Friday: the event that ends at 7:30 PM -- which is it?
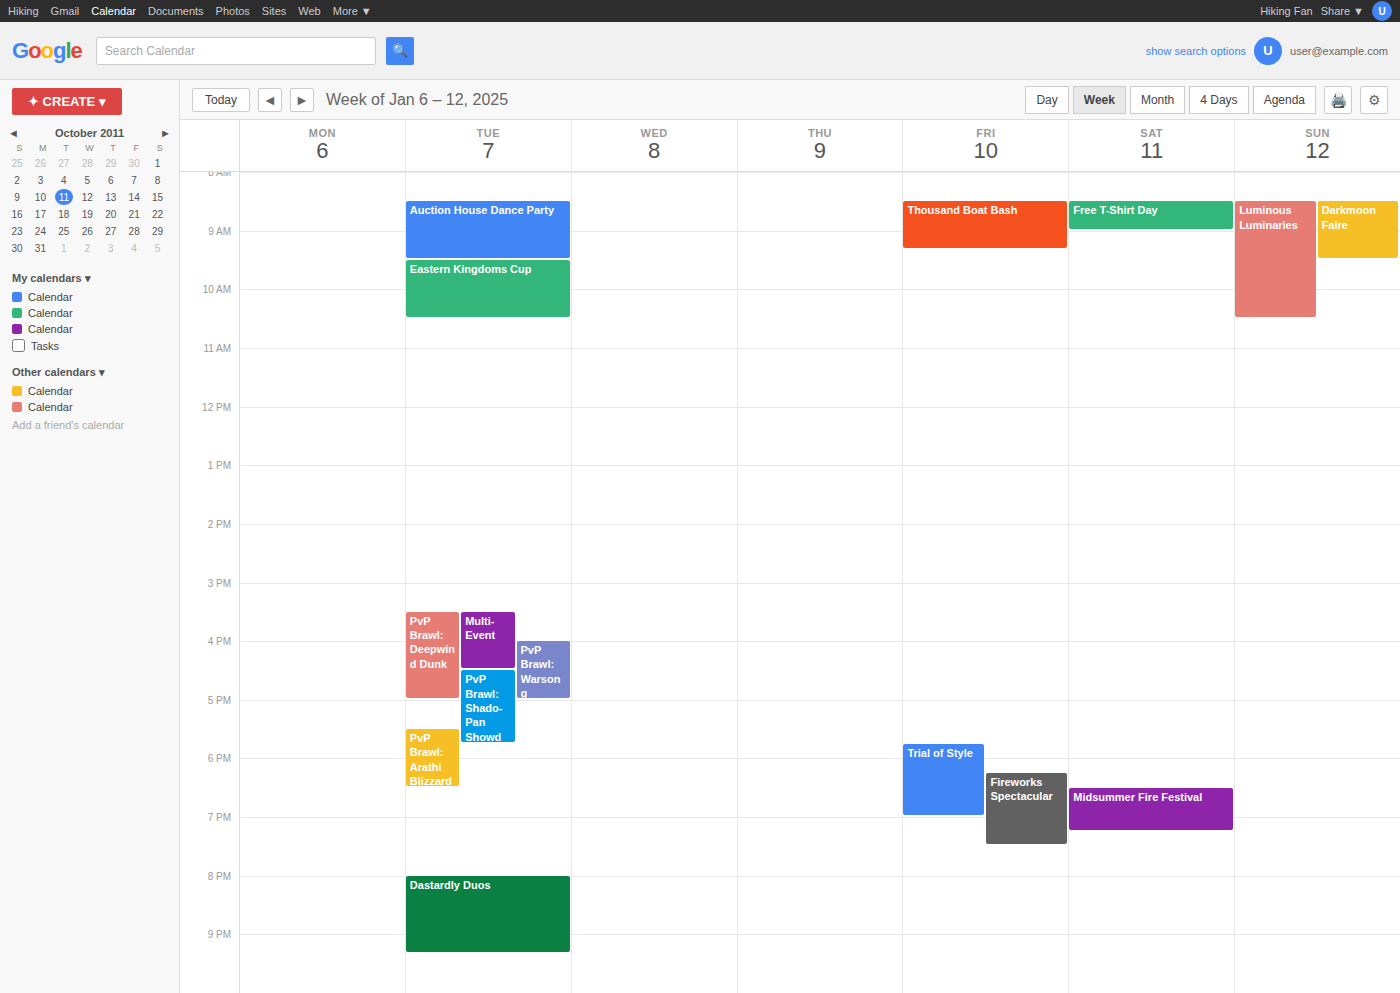
"Fireworks Spectacular"